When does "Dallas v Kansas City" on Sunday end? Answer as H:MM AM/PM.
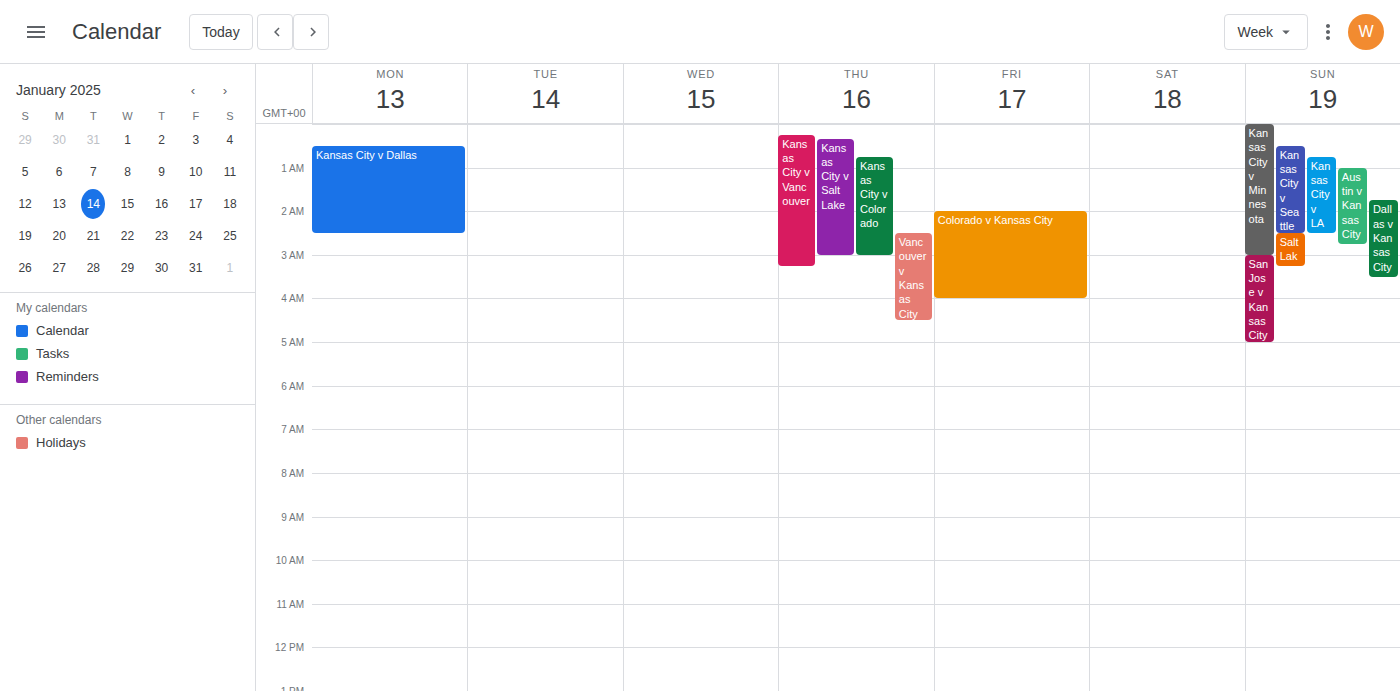
3:30 AM